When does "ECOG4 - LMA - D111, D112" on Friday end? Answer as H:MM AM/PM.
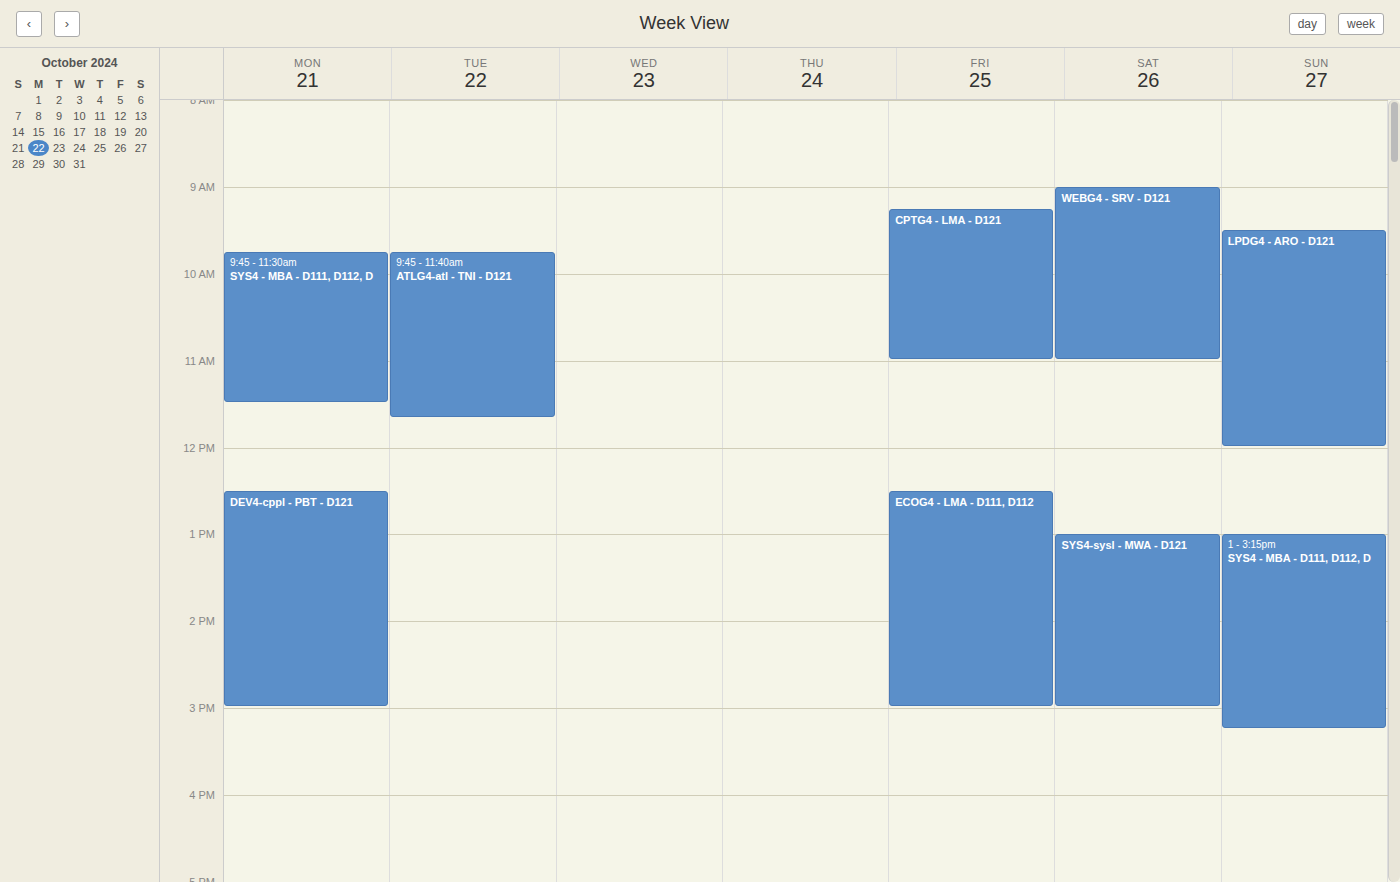
3:00 PM